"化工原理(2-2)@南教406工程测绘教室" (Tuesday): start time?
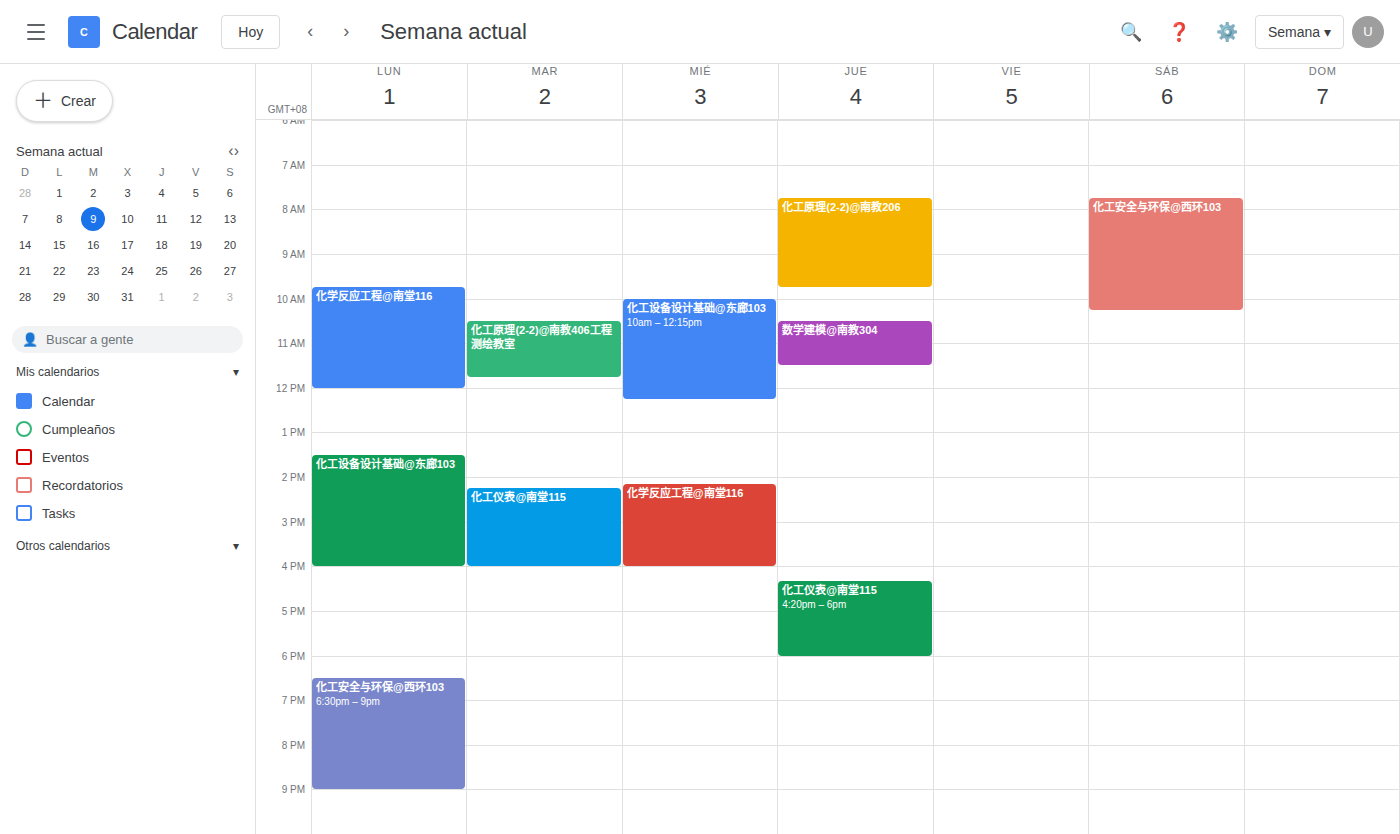
10:30 AM